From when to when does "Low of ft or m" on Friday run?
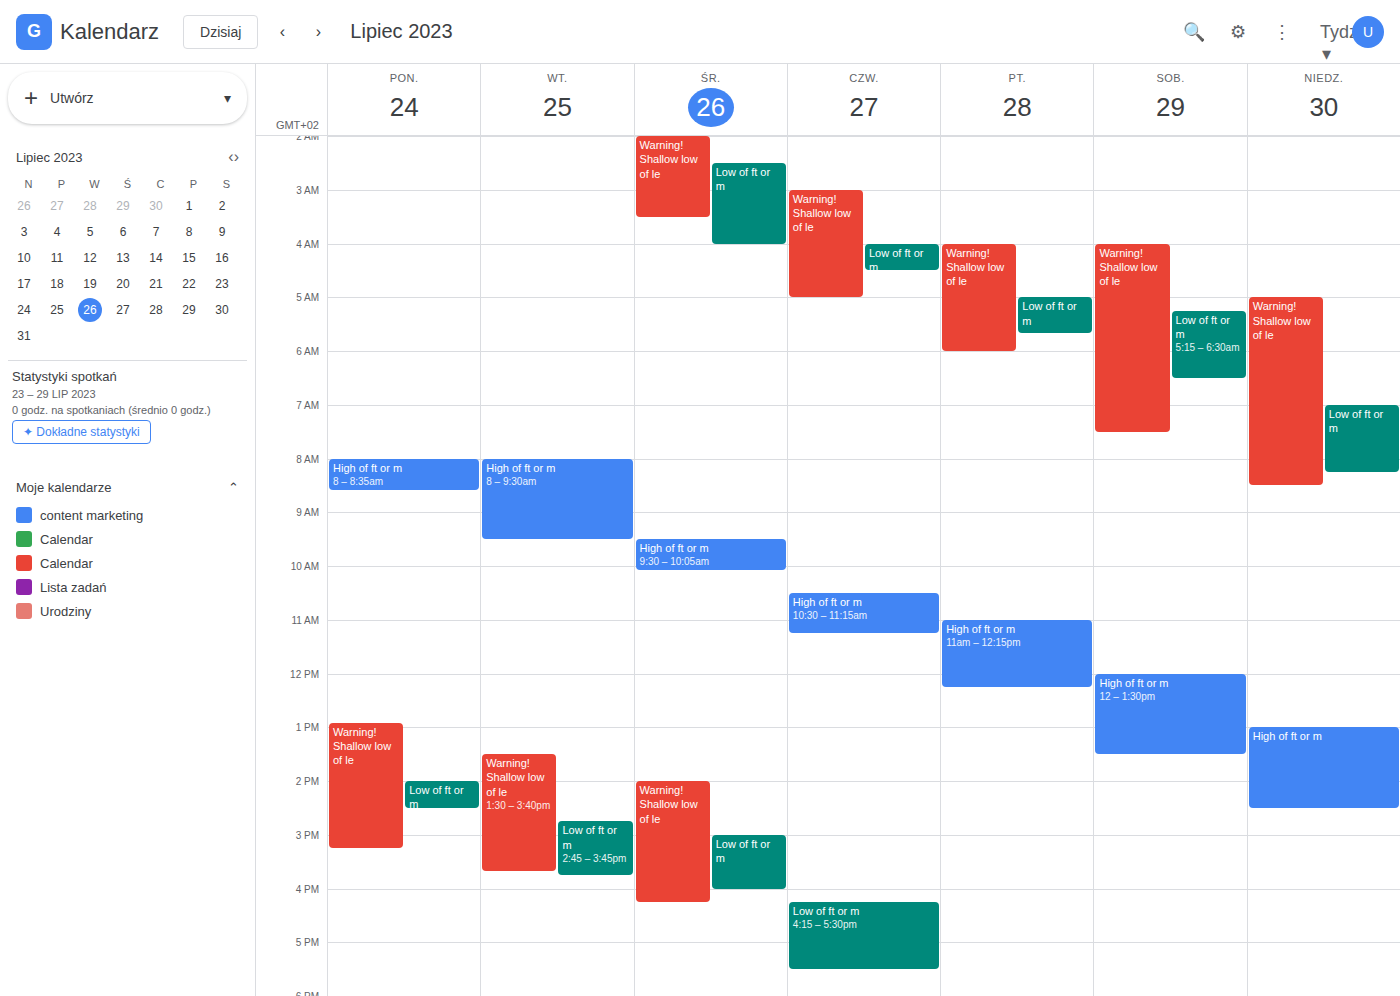
5:00 AM to 5:40 AM